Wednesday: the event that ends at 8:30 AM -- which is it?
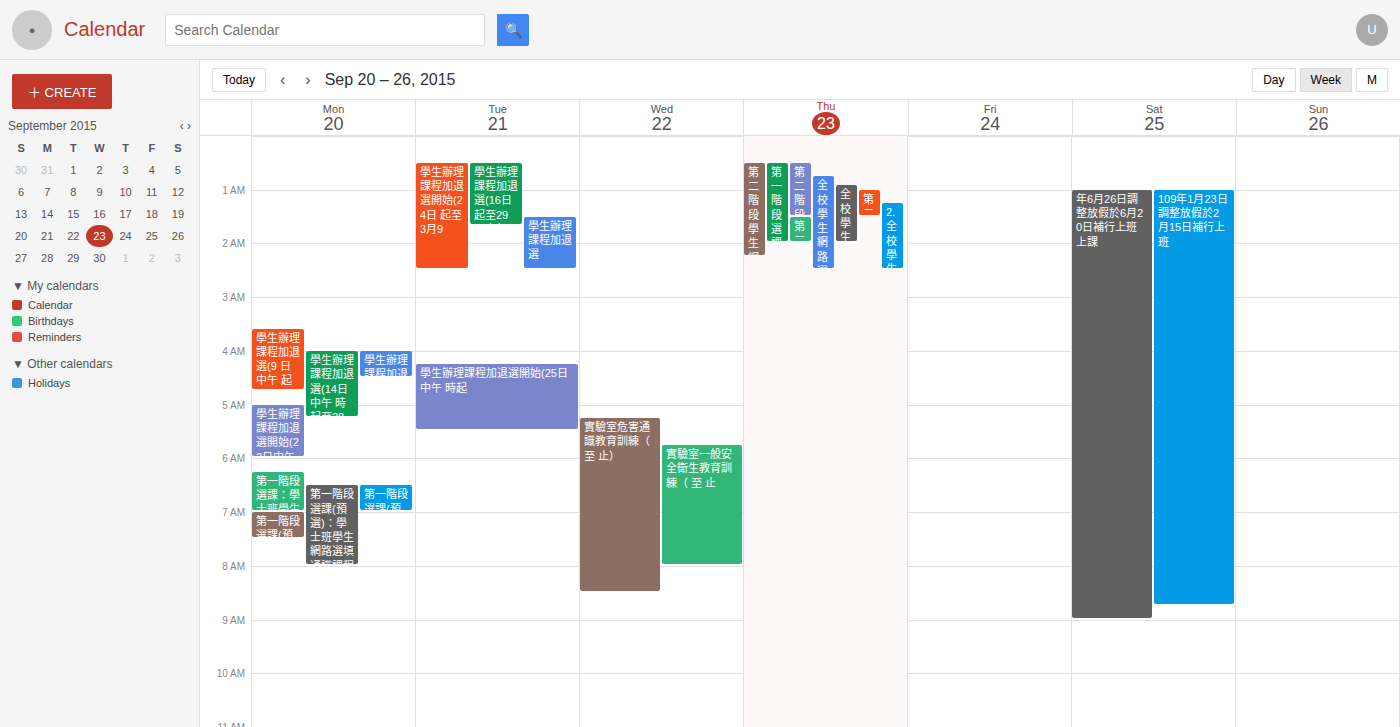
"實驗室危害通識教育訓練（ 至 止）"